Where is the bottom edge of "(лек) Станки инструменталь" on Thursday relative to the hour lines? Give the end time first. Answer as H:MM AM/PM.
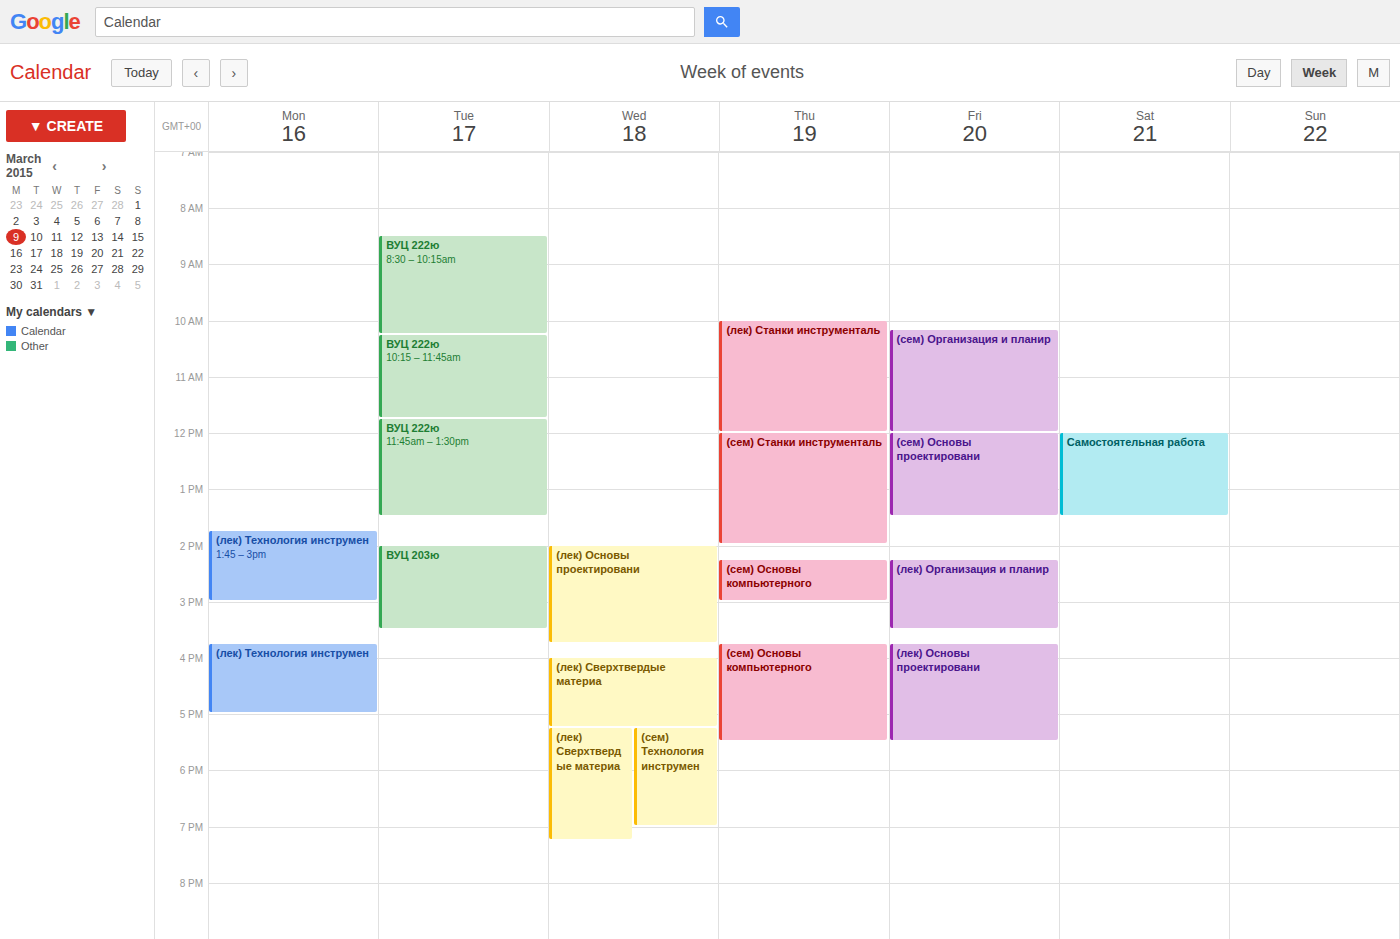
12:00 PM -- exactly on the 12 PM line.